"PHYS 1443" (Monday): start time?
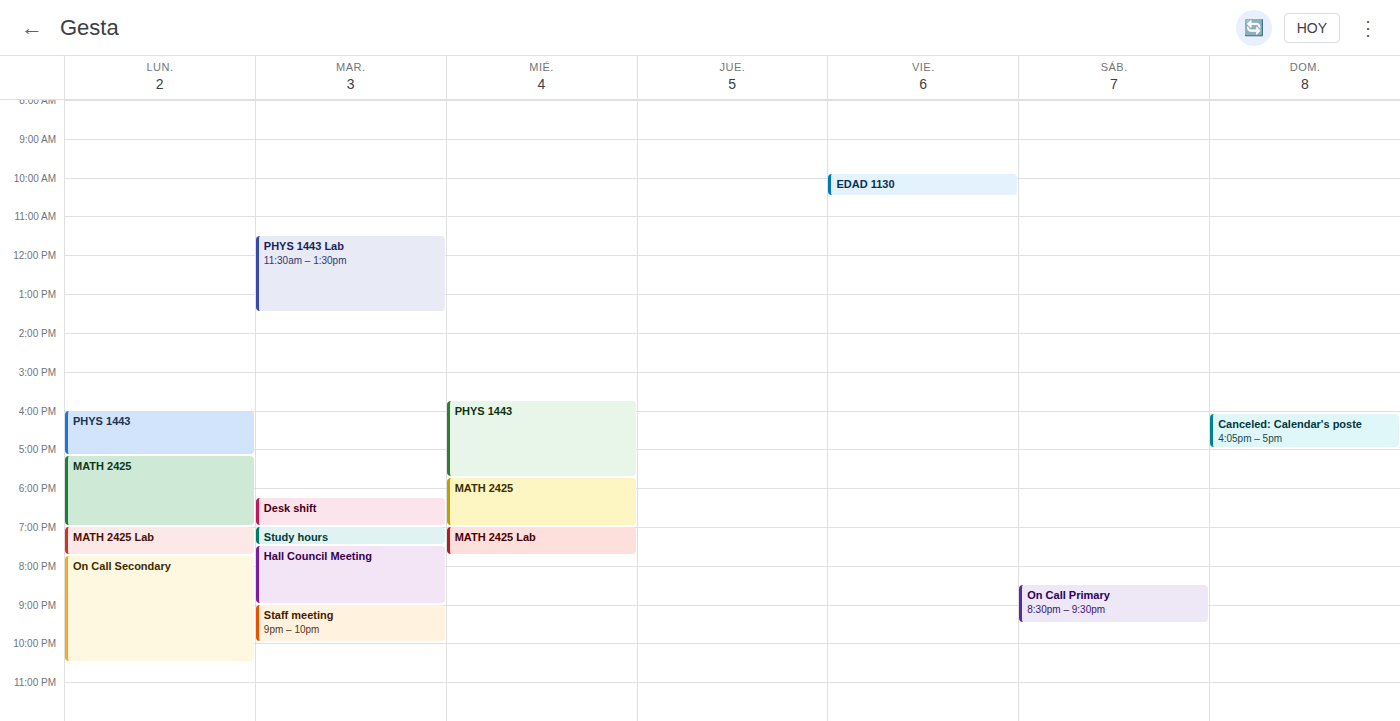
4:00 PM